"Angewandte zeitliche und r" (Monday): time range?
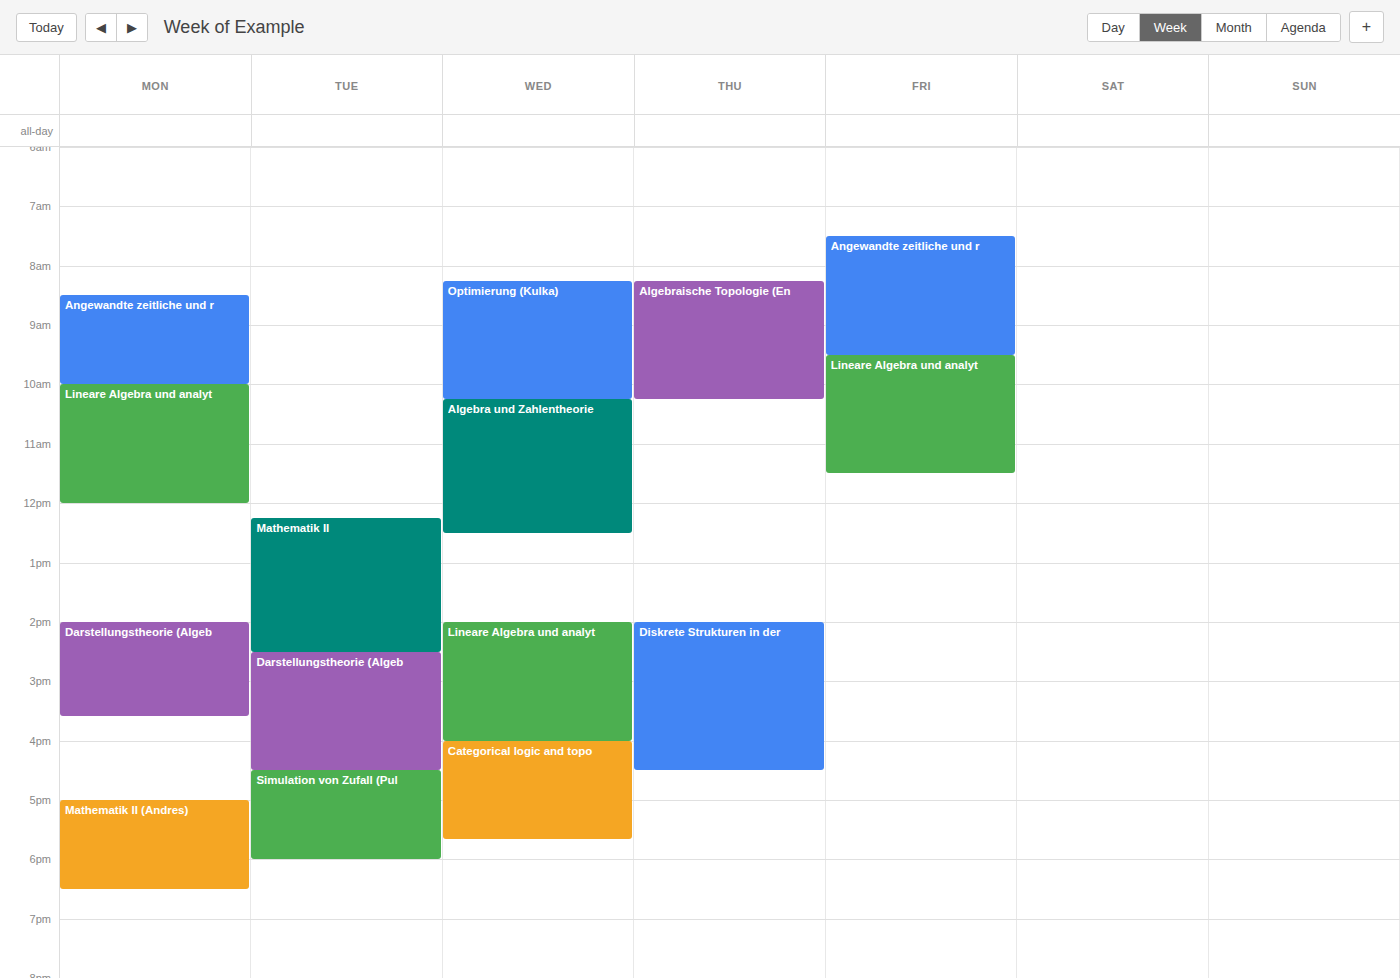
8:30 AM to 10:00 AM